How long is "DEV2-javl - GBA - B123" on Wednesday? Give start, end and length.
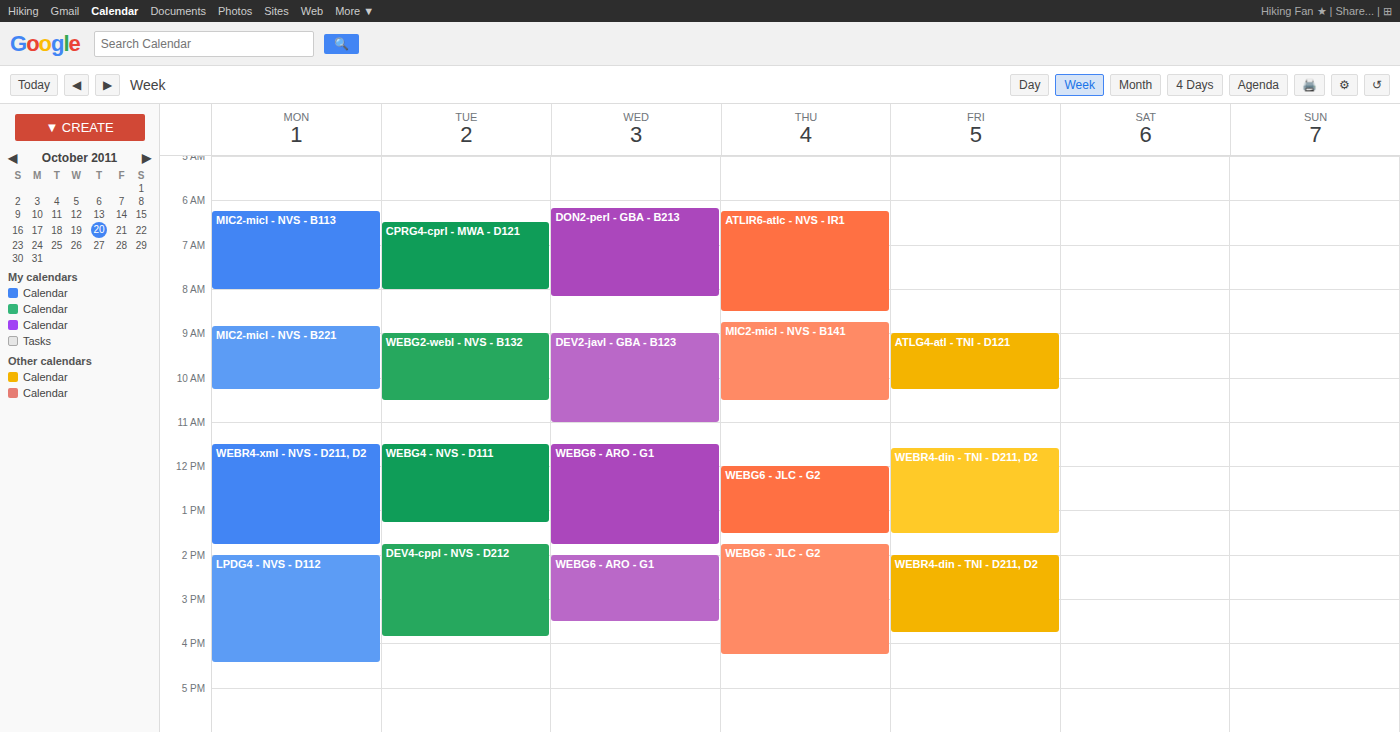
9:00 AM to 11:00 AM, 2 hours